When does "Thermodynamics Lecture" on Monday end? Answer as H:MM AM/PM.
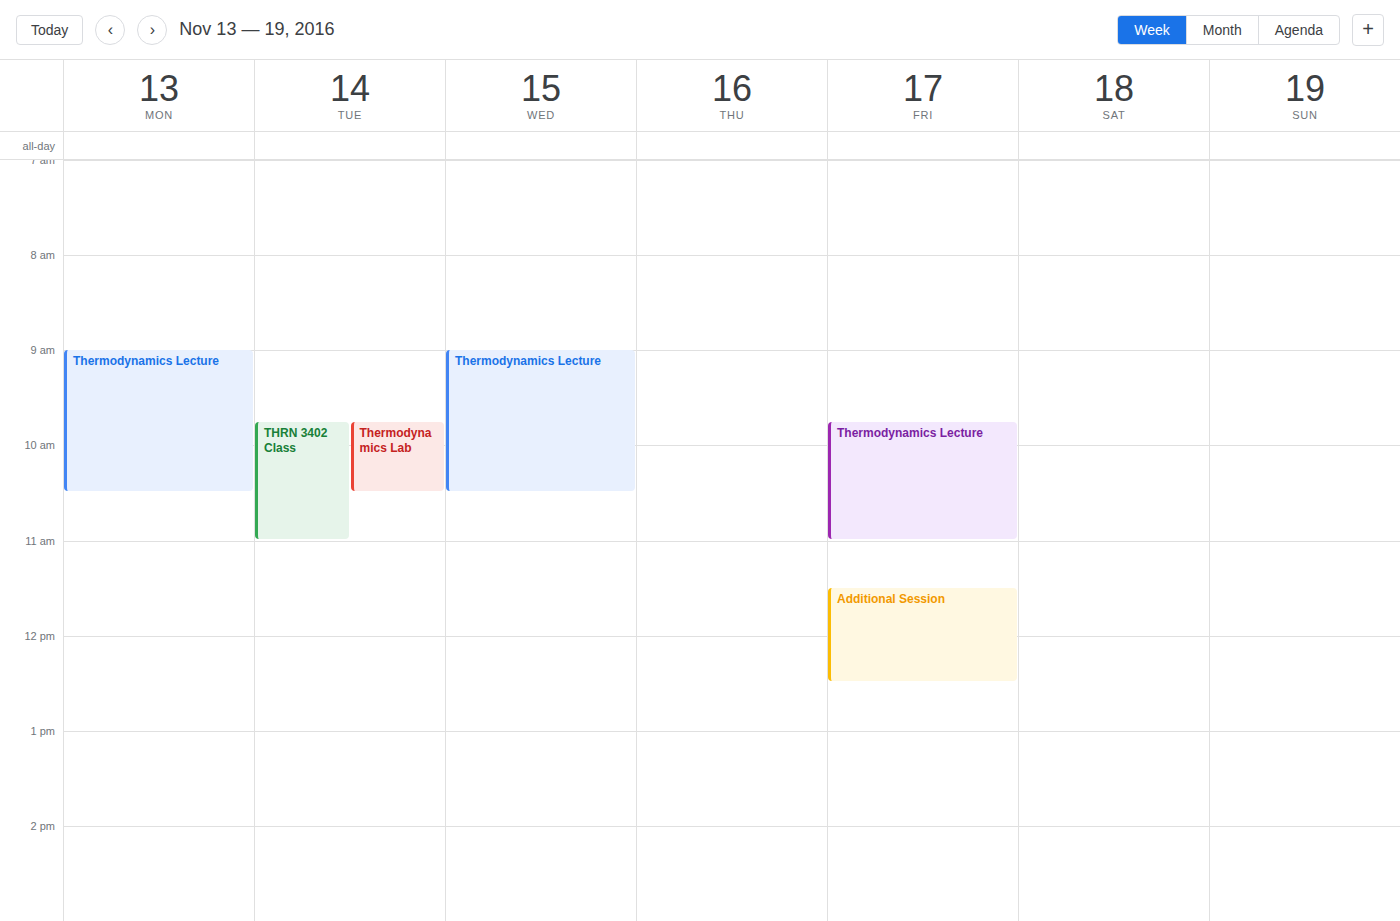
10:30 AM